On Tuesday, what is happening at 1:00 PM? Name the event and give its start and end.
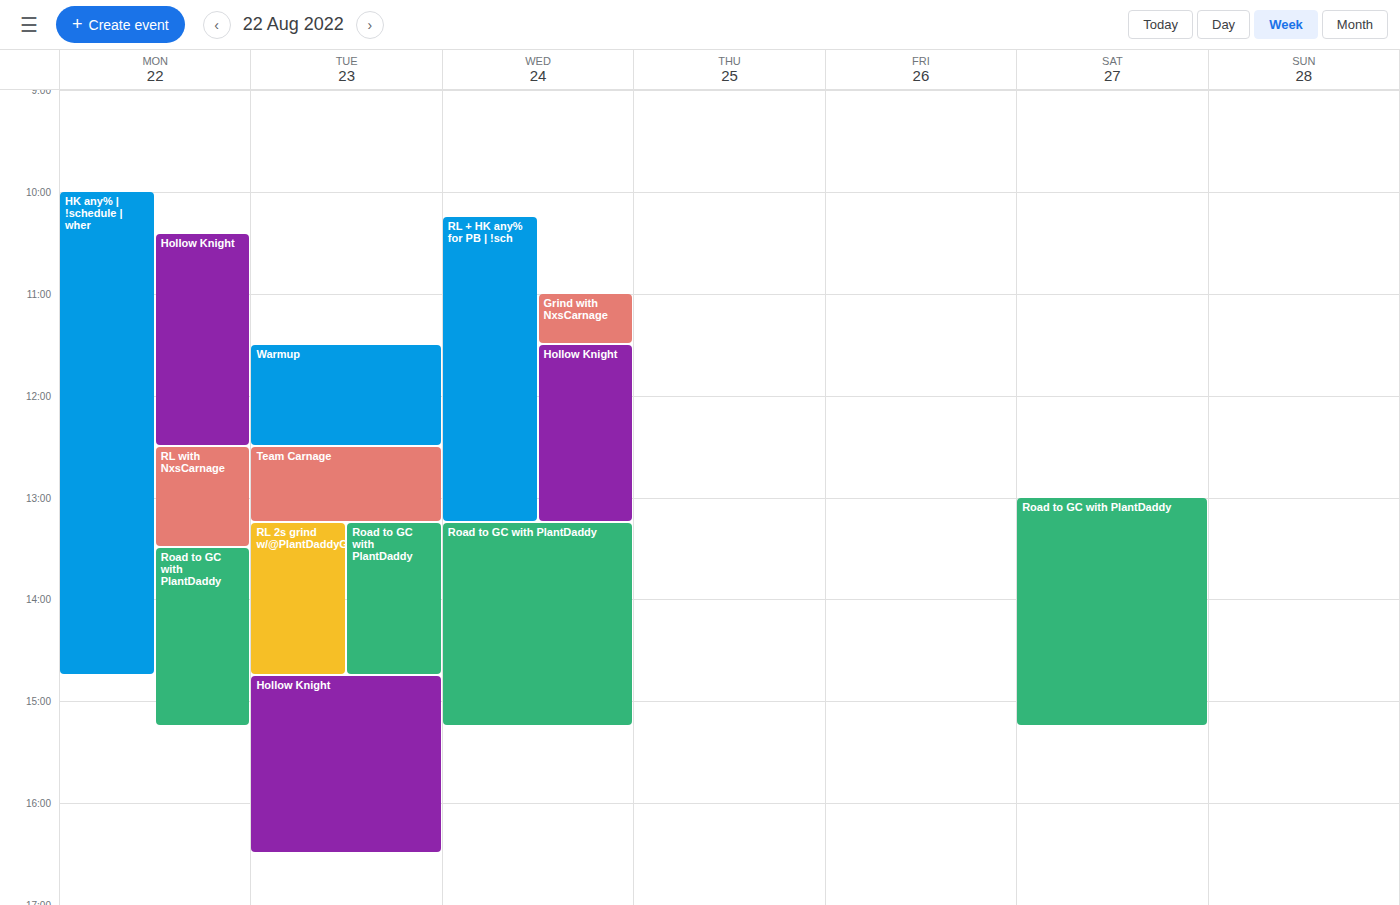
"Team Carnage", 12:30 PM to 1:15 PM